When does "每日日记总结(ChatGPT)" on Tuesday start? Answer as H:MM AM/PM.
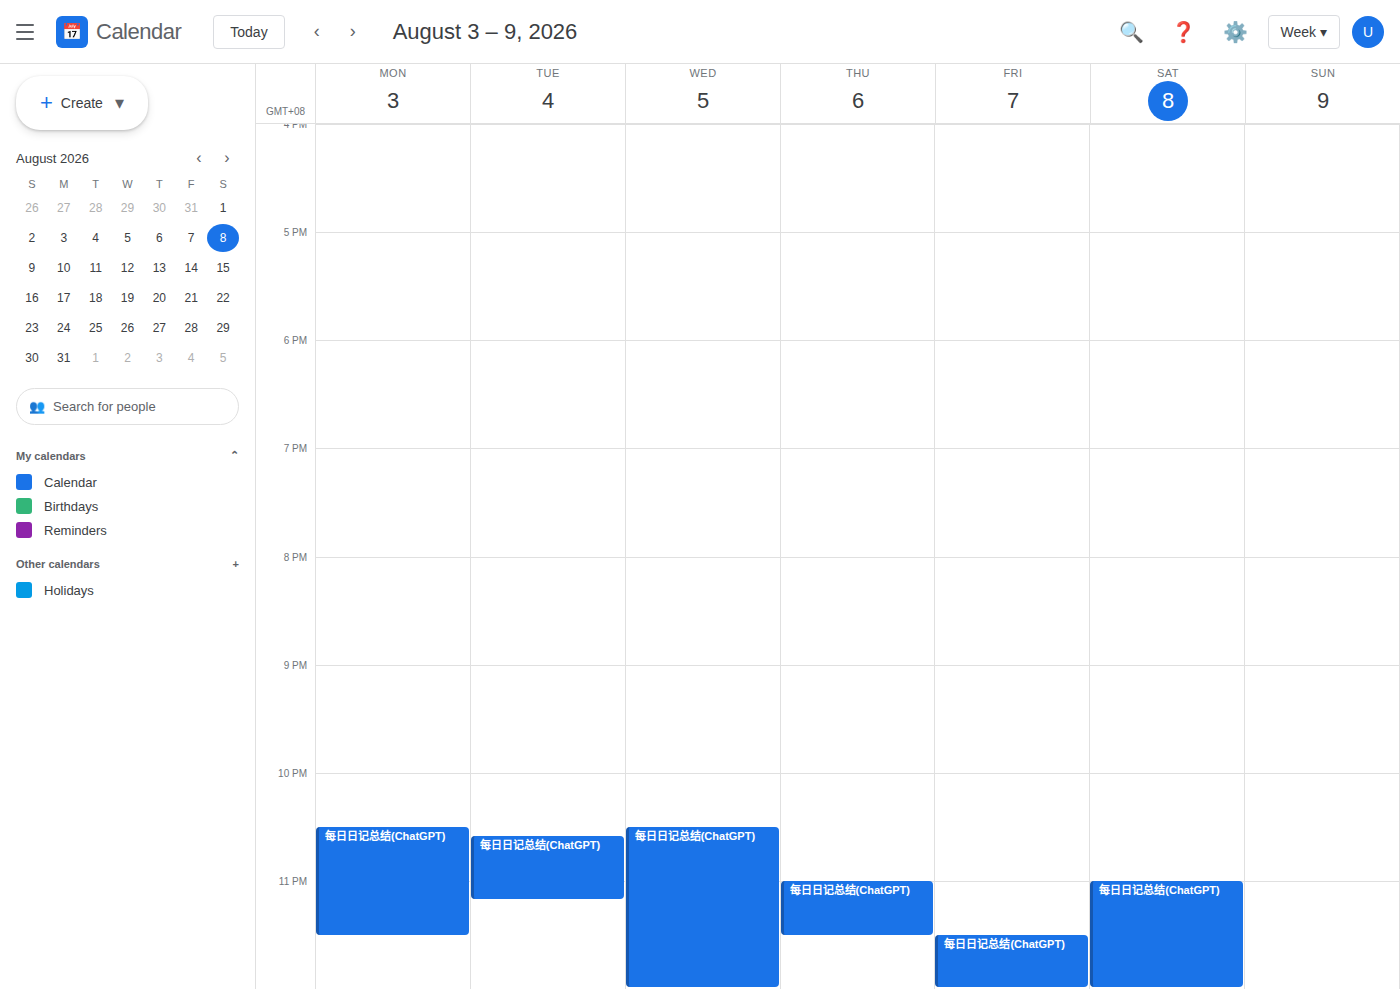
10:35 PM